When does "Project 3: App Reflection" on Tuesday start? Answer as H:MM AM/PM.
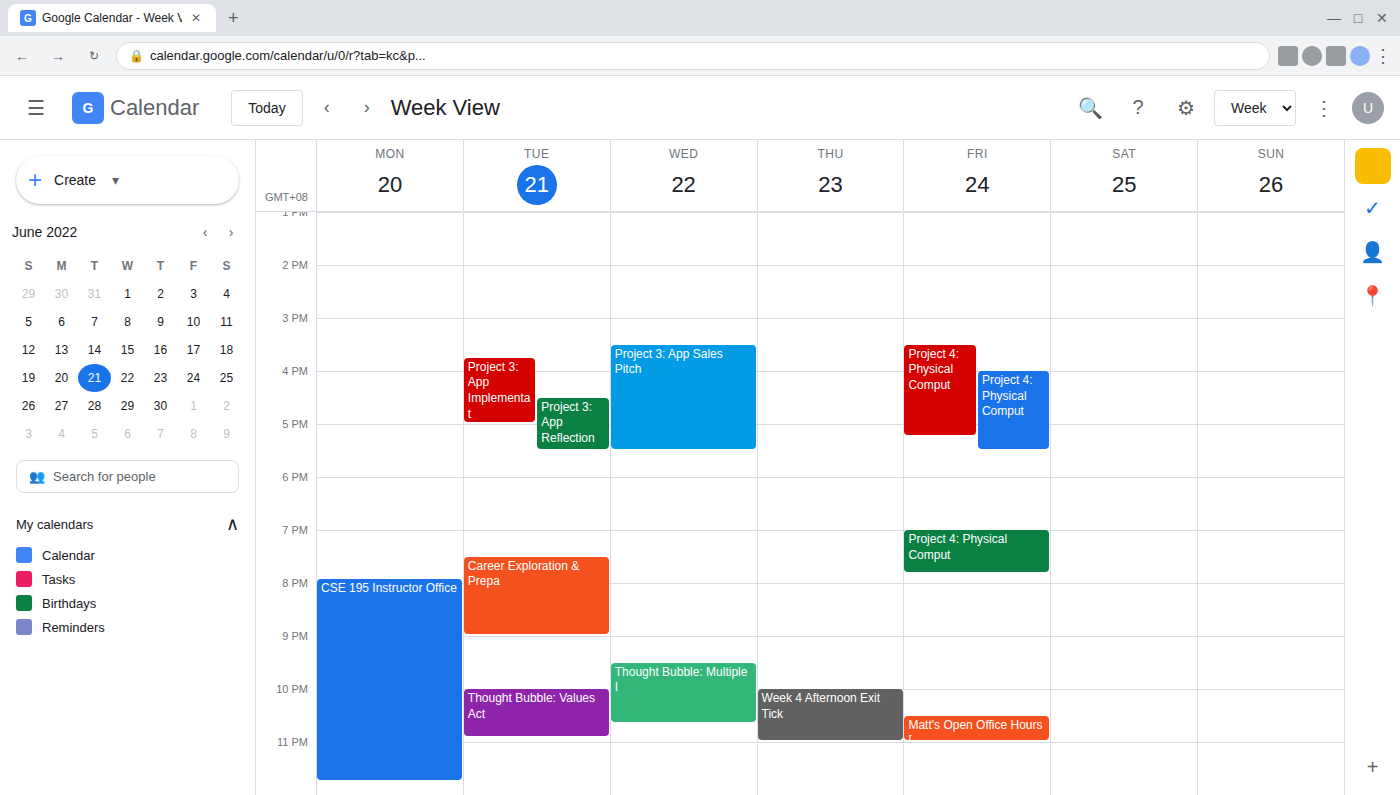
4:30 PM